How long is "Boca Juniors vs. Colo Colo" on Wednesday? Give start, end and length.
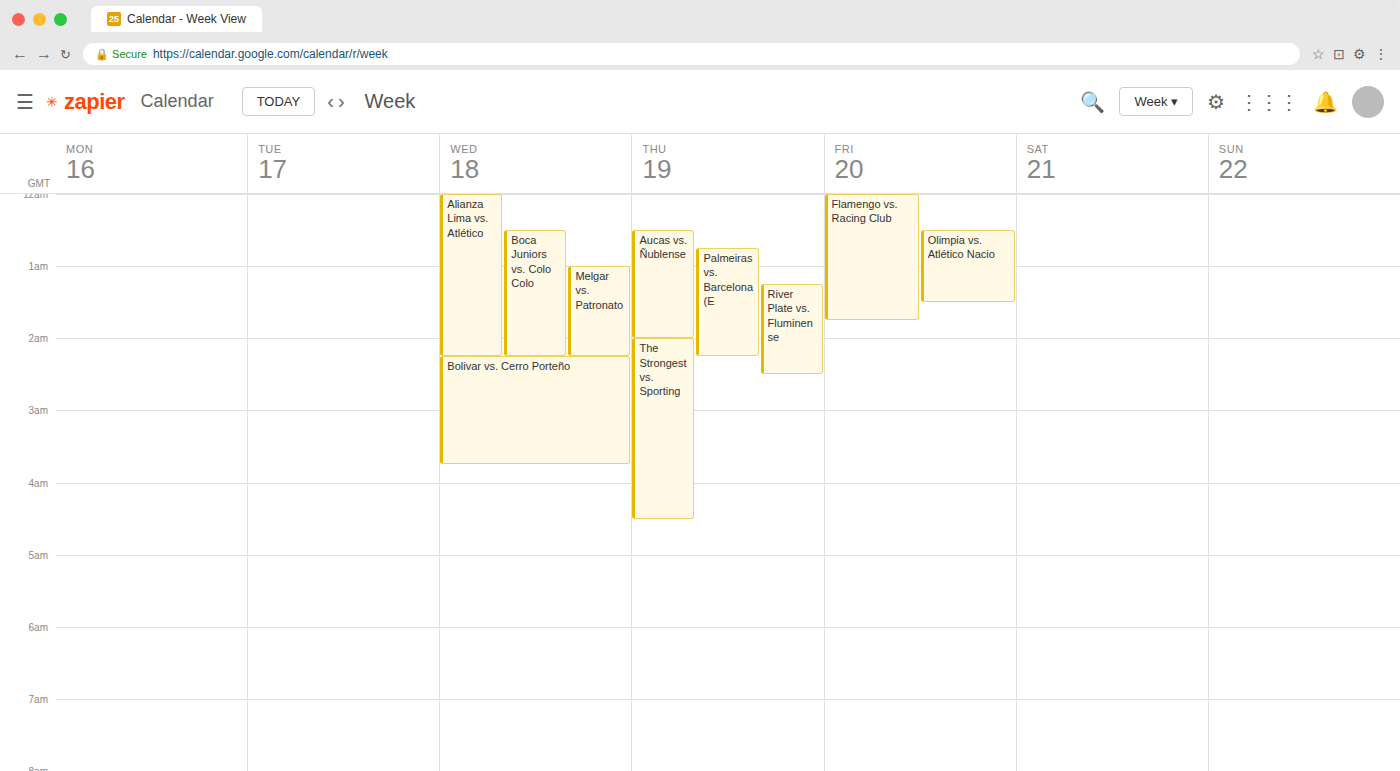
12:30 AM to 2:15 AM, 1 hour 45 minutes